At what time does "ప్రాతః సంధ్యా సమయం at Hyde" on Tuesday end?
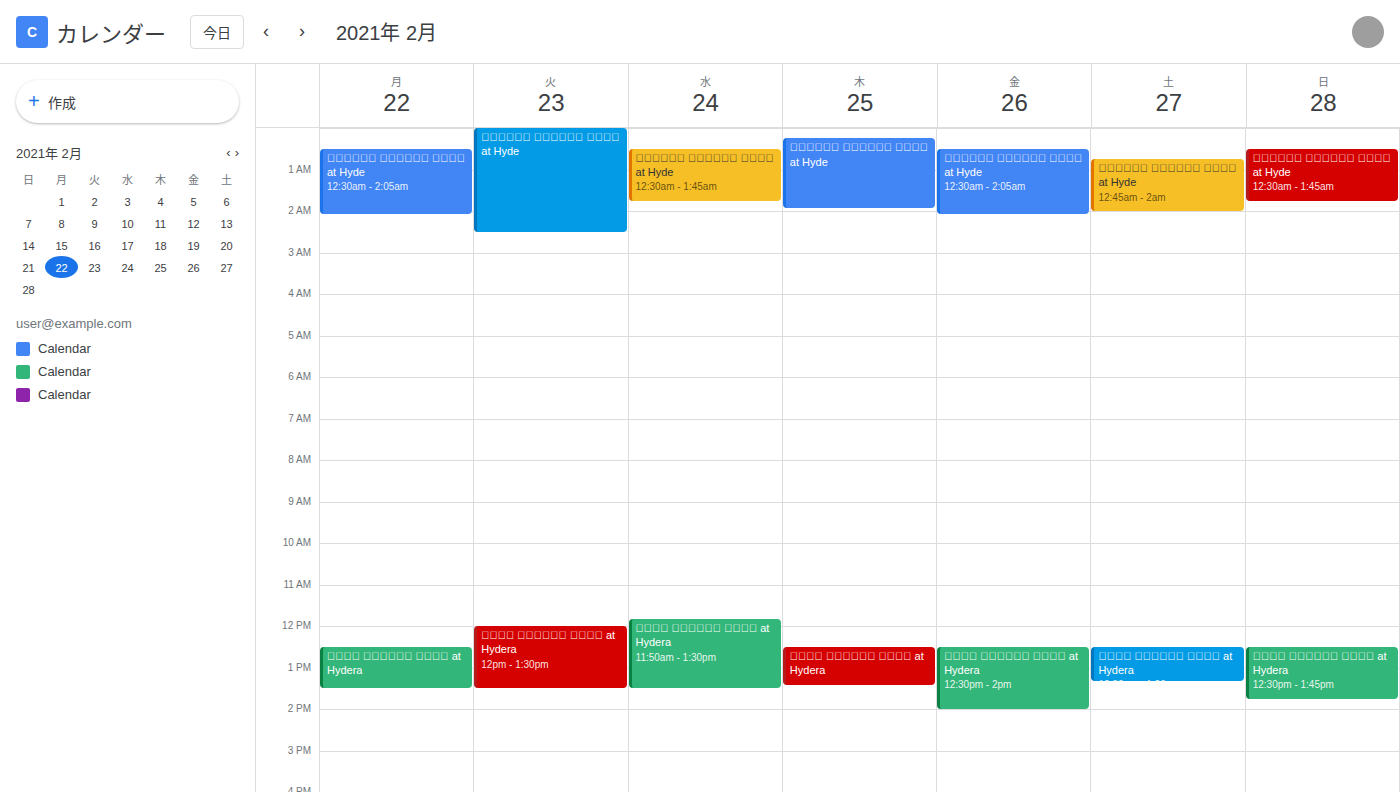
02:30